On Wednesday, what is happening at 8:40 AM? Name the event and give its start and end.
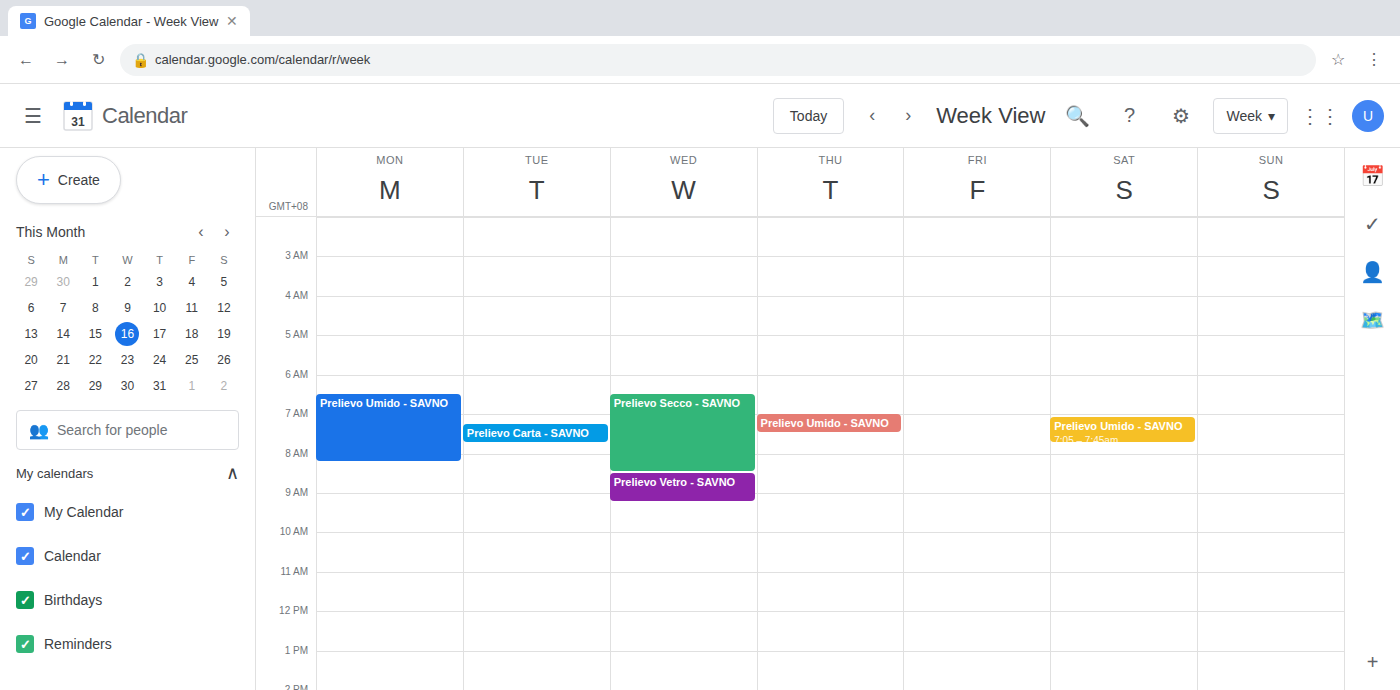
"Prelievo Vetro - SAVNO", 8:30 AM to 9:15 AM